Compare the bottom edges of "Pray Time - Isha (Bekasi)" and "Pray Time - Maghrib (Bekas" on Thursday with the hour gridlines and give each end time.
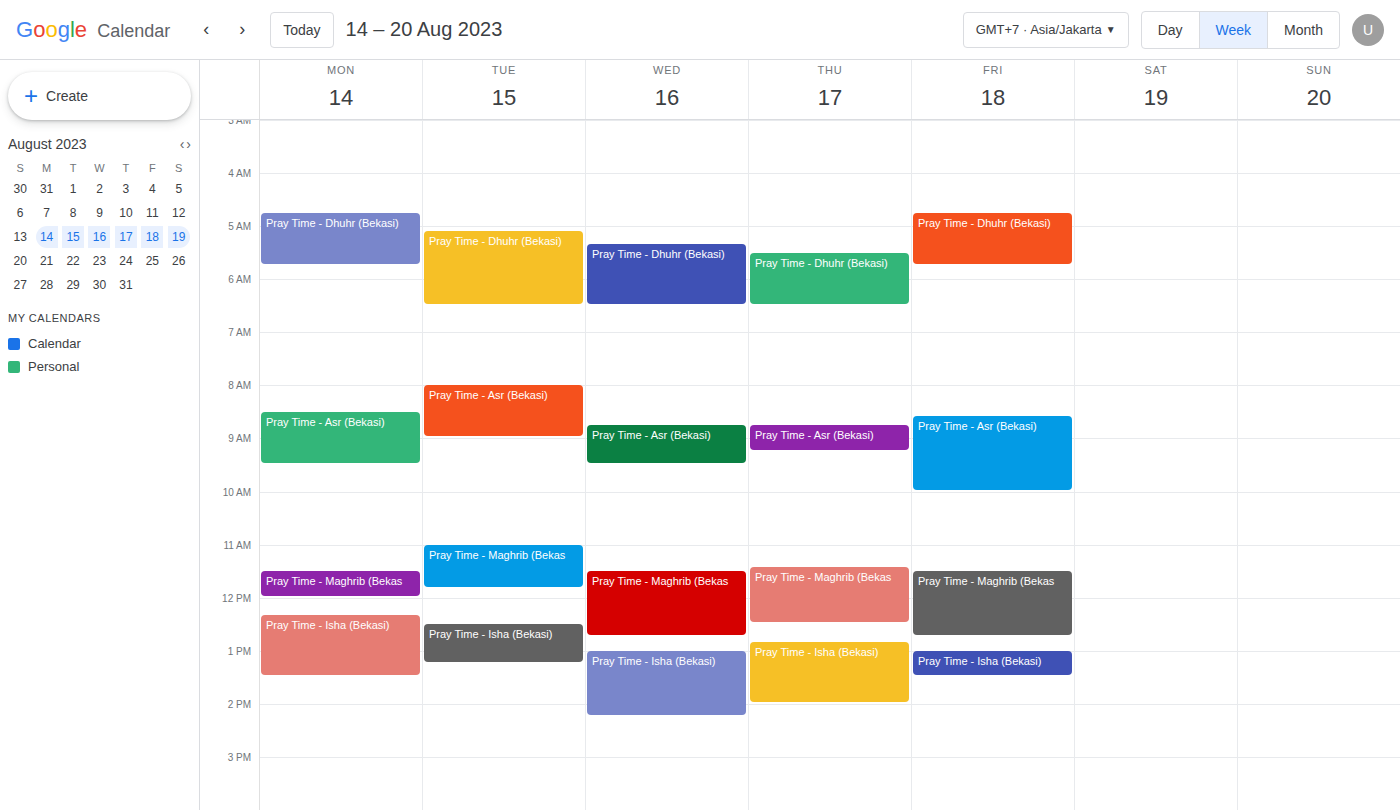
"Pray Time - Isha (Bekasi)": 2:00 PM, exactly on the 2 PM line. "Pray Time - Maghrib (Bekas": 12:30 PM, halfway between the 12 PM and 1 PM lines.